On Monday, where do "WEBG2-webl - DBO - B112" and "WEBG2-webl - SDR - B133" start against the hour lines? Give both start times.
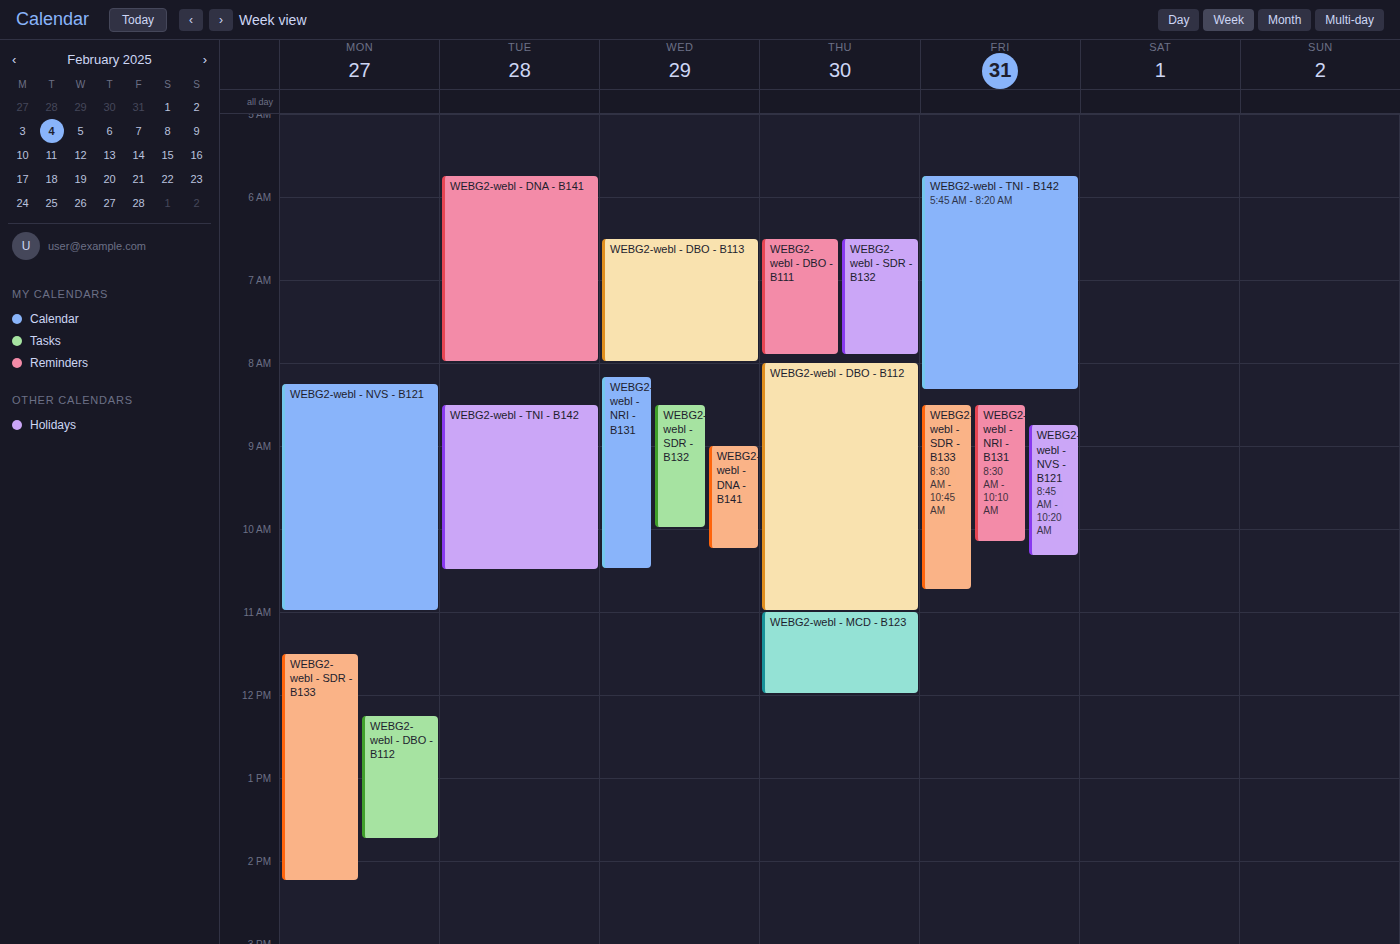
"WEBG2-webl - DBO - B112": 12:15 PM, neither: a quarter of the way from the 12 PM line to the 1 PM line. "WEBG2-webl - SDR - B133": 11:30 AM, halfway between the 11 AM and 12 PM lines.